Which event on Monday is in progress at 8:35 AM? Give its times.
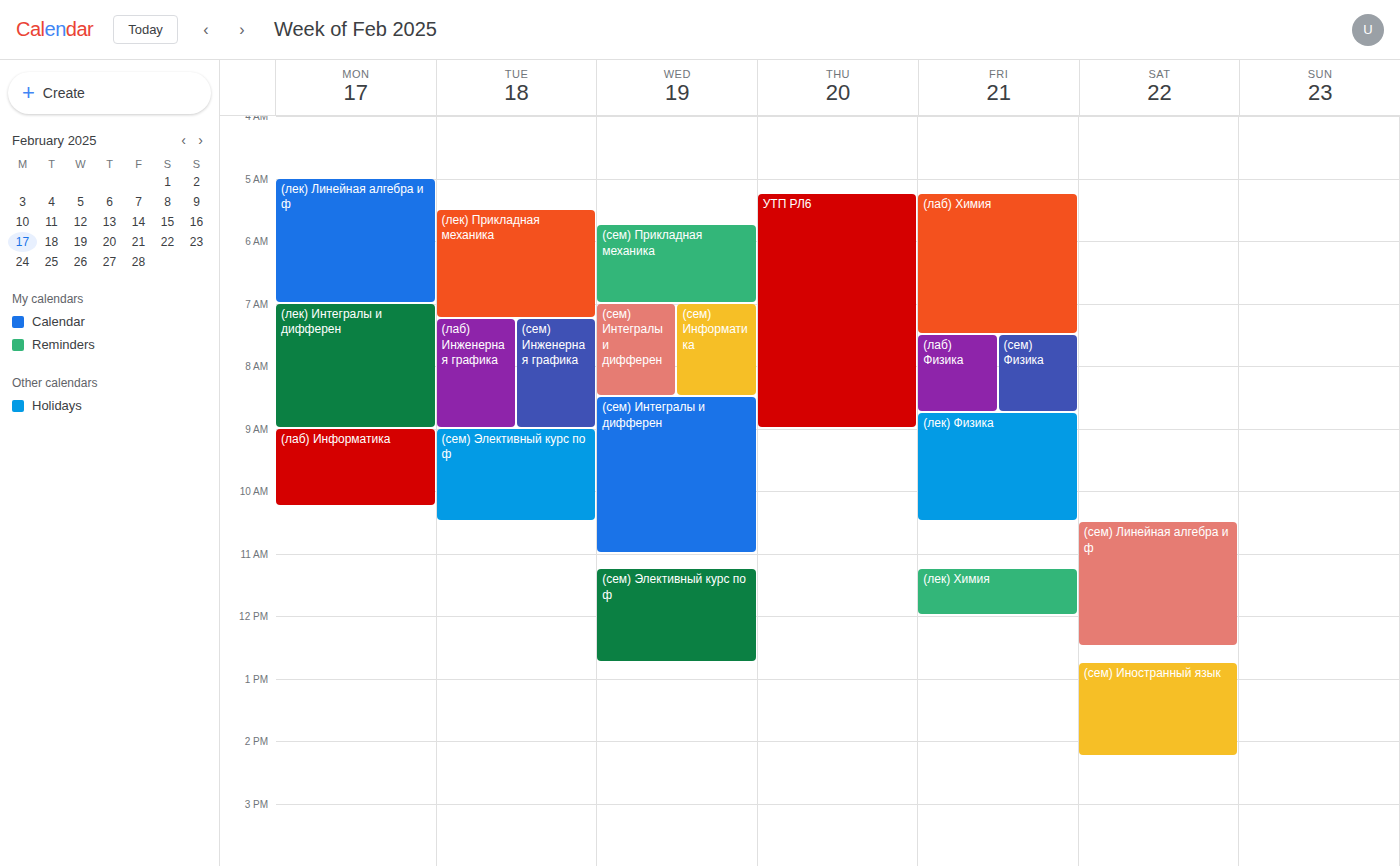
"(лек) Интегралы и дифферен", 7:00 AM to 9:00 AM